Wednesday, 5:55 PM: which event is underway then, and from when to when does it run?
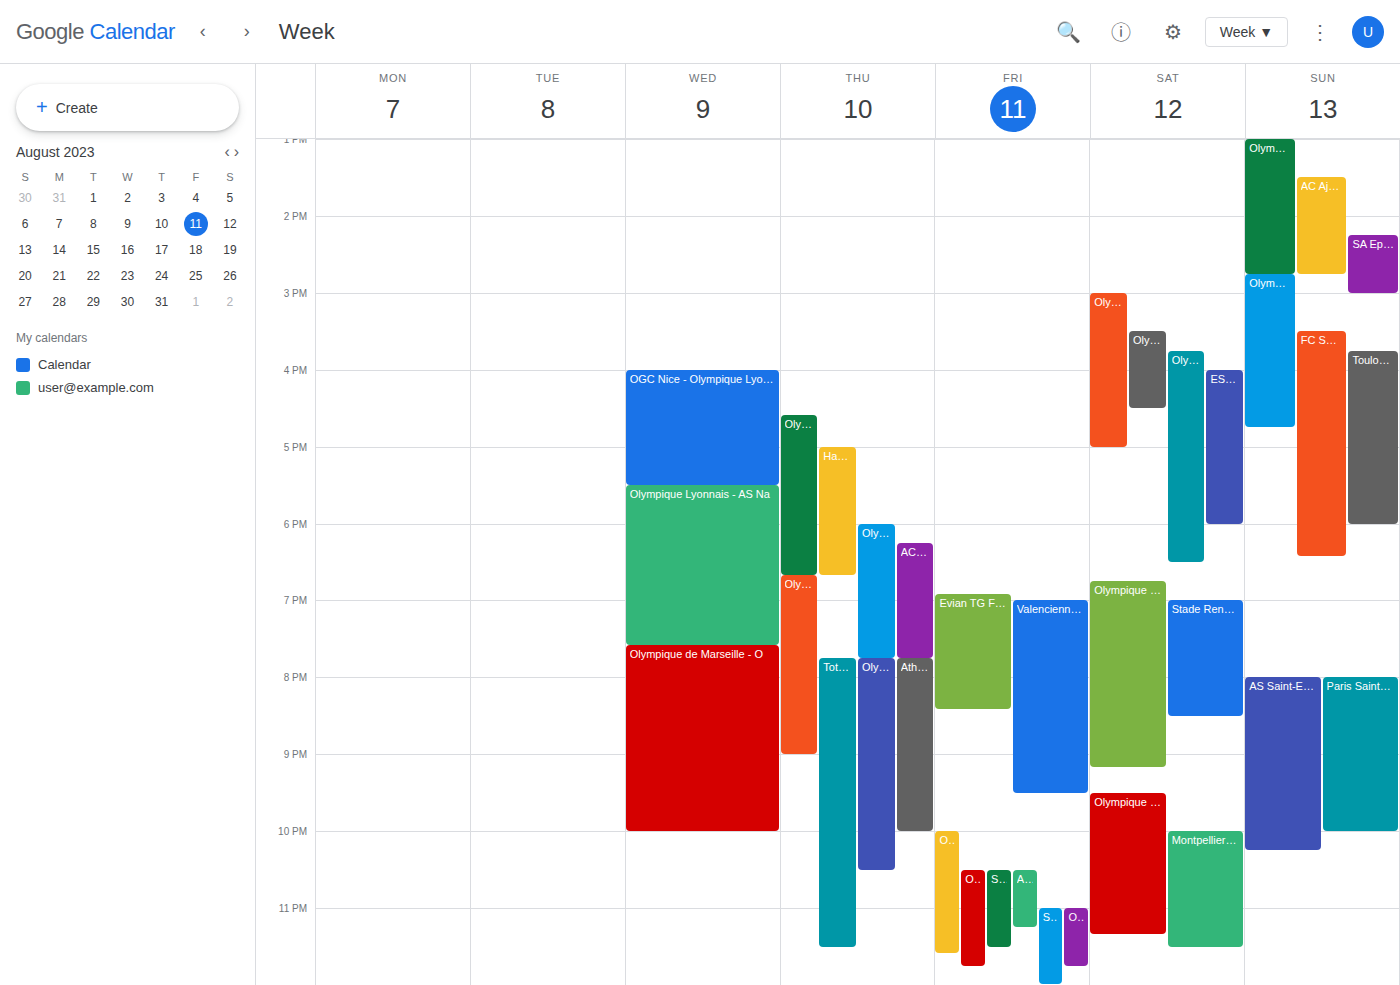
"Olympique Lyonnais - AS Na", 5:30 PM to 7:35 PM